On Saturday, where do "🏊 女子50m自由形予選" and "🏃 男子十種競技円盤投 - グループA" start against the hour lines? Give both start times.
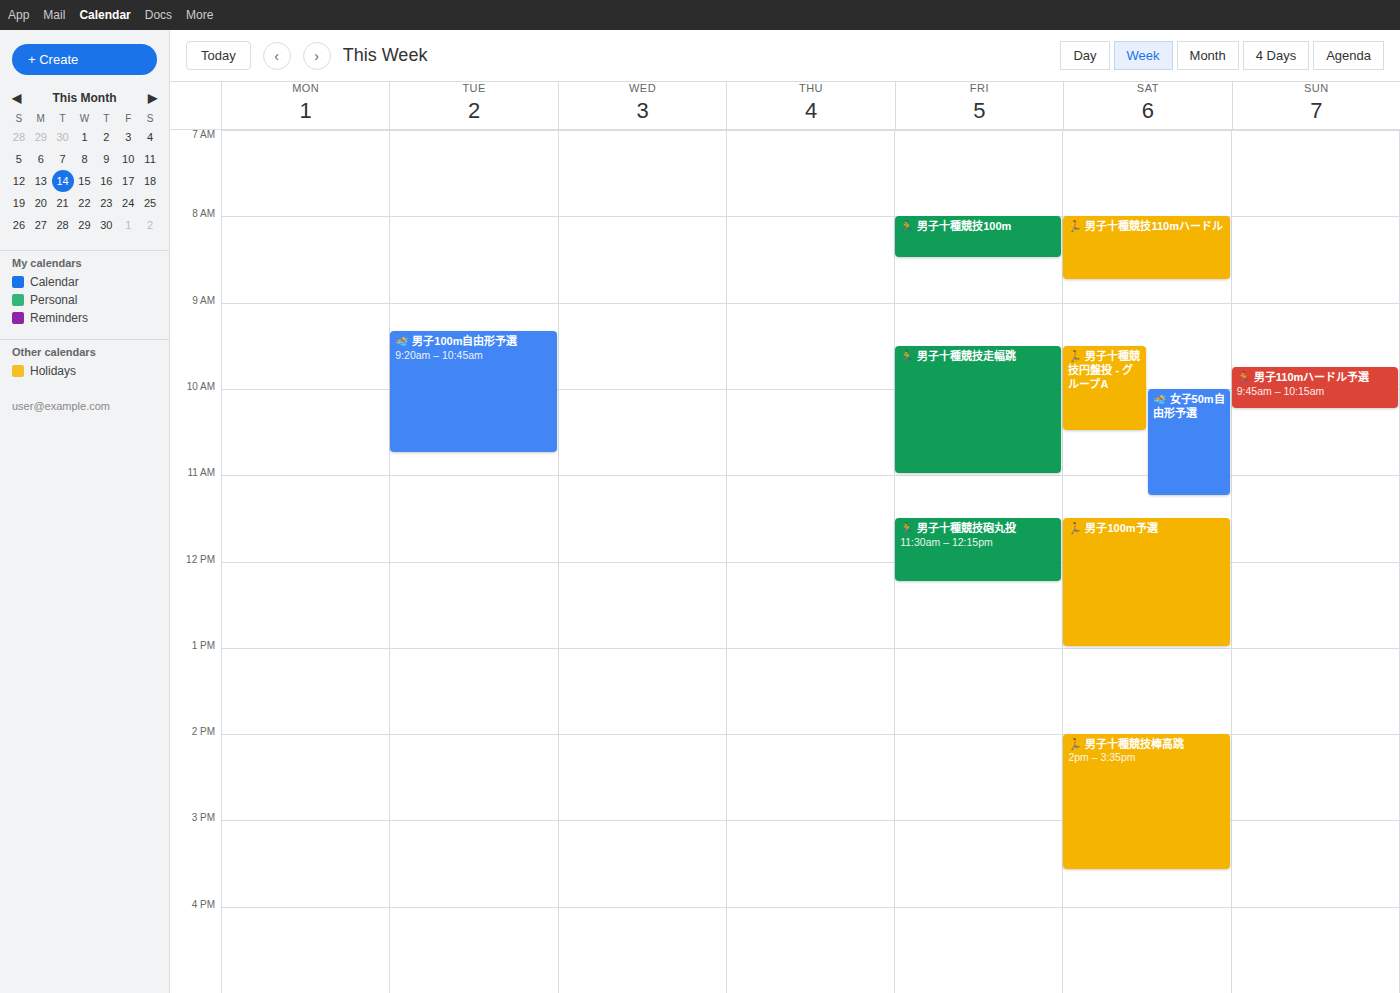
"🏊 女子50m自由形予選": 10:00 AM, exactly on the 10 AM line. "🏃 男子十種競技円盤投 - グループA": 9:30 AM, halfway between the 9 AM and 10 AM lines.